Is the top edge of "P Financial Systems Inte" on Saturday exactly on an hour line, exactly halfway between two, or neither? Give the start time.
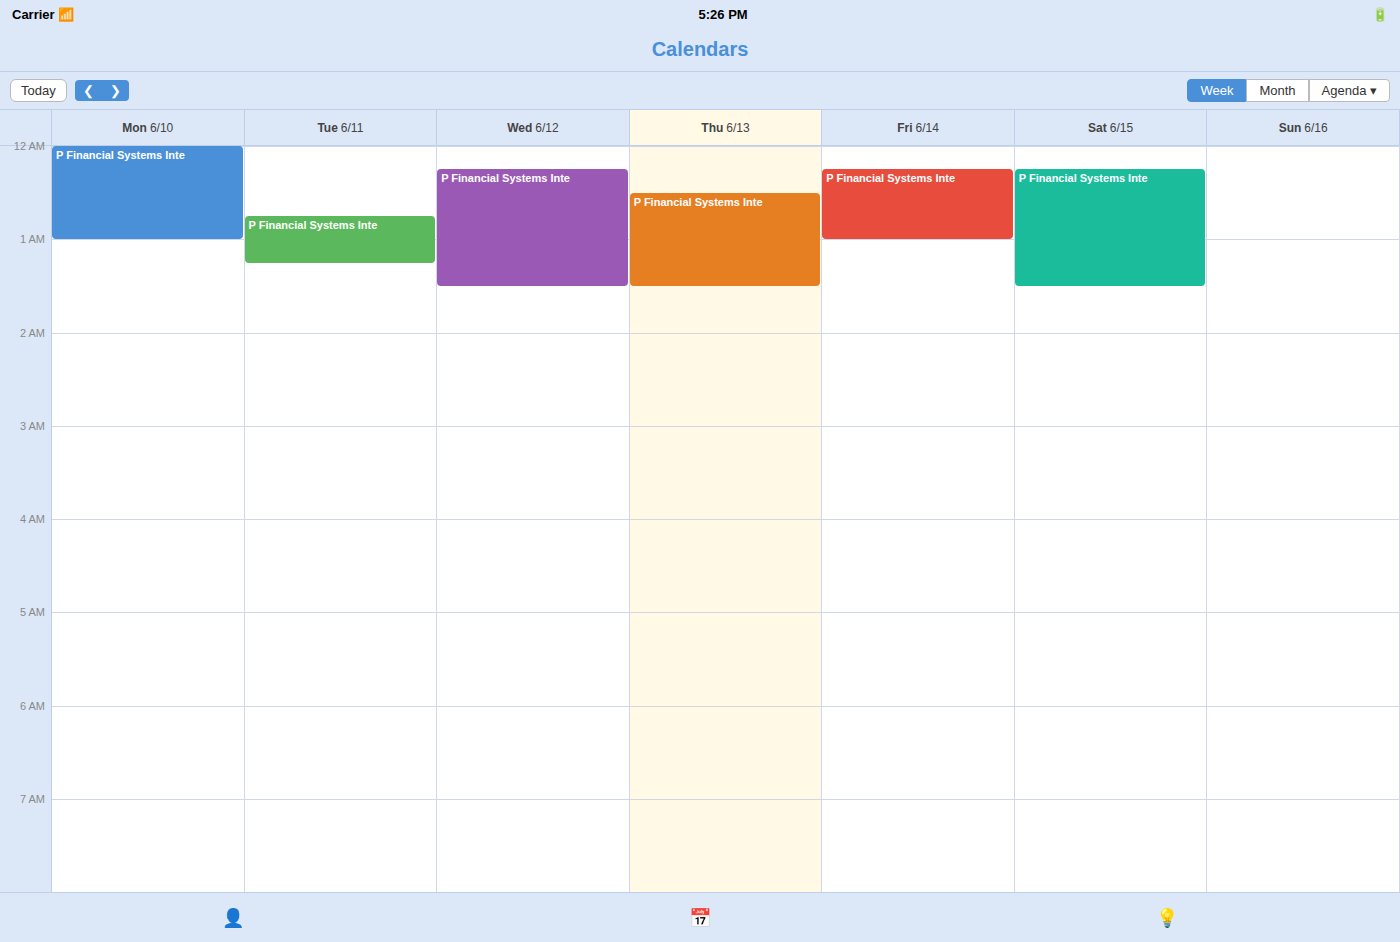
00:15 -- neither: a quarter of the way from the 00:00 line to the 01:00 line.